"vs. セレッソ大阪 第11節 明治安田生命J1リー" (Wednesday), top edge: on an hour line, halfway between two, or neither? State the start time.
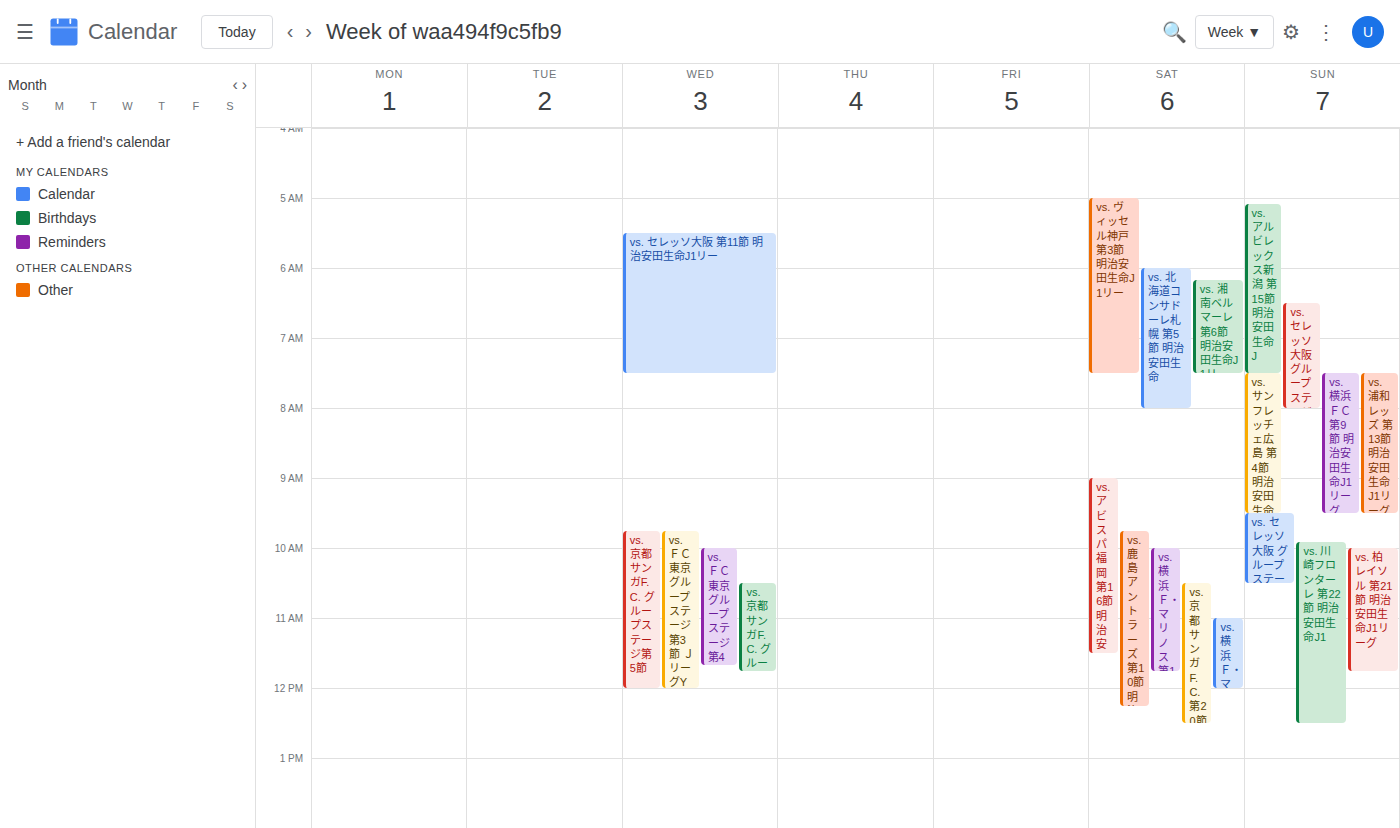
5:30 AM -- halfway between the 5 AM and 6 AM lines.